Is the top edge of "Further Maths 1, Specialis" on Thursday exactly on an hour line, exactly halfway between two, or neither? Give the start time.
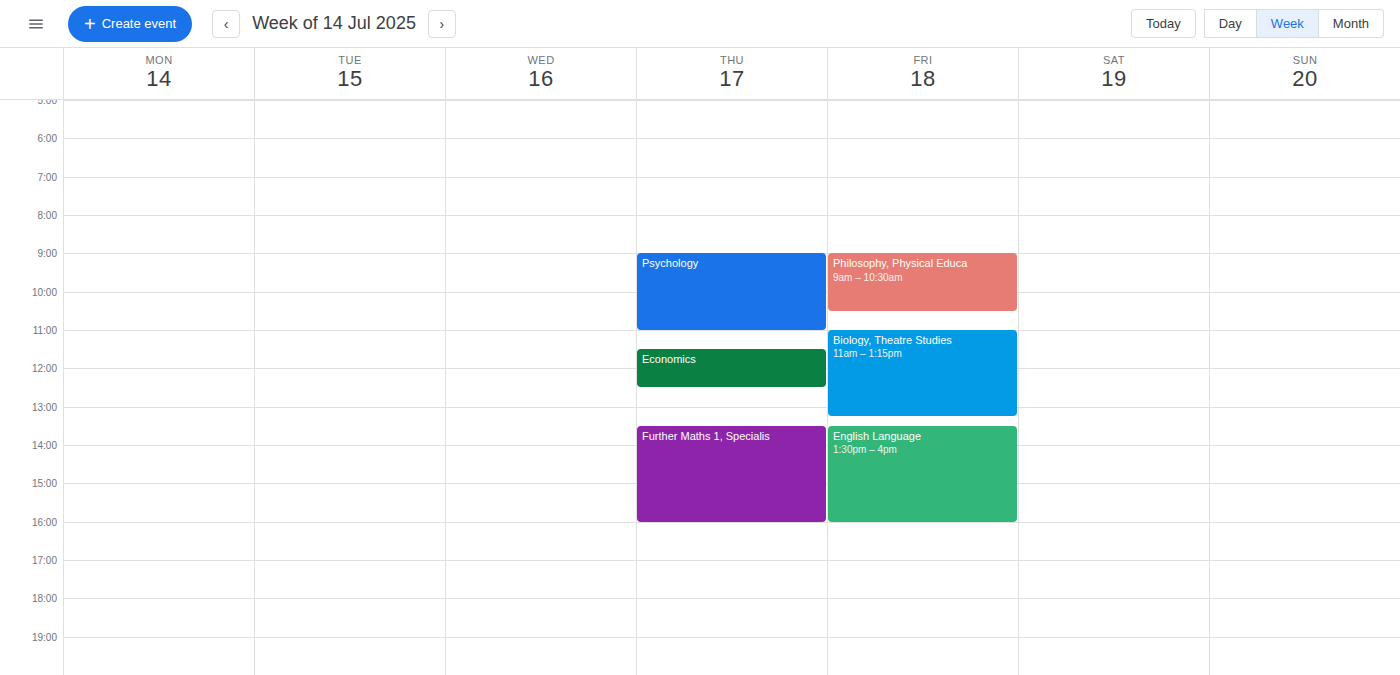
1:30 PM -- halfway between the 1 PM and 2 PM lines.